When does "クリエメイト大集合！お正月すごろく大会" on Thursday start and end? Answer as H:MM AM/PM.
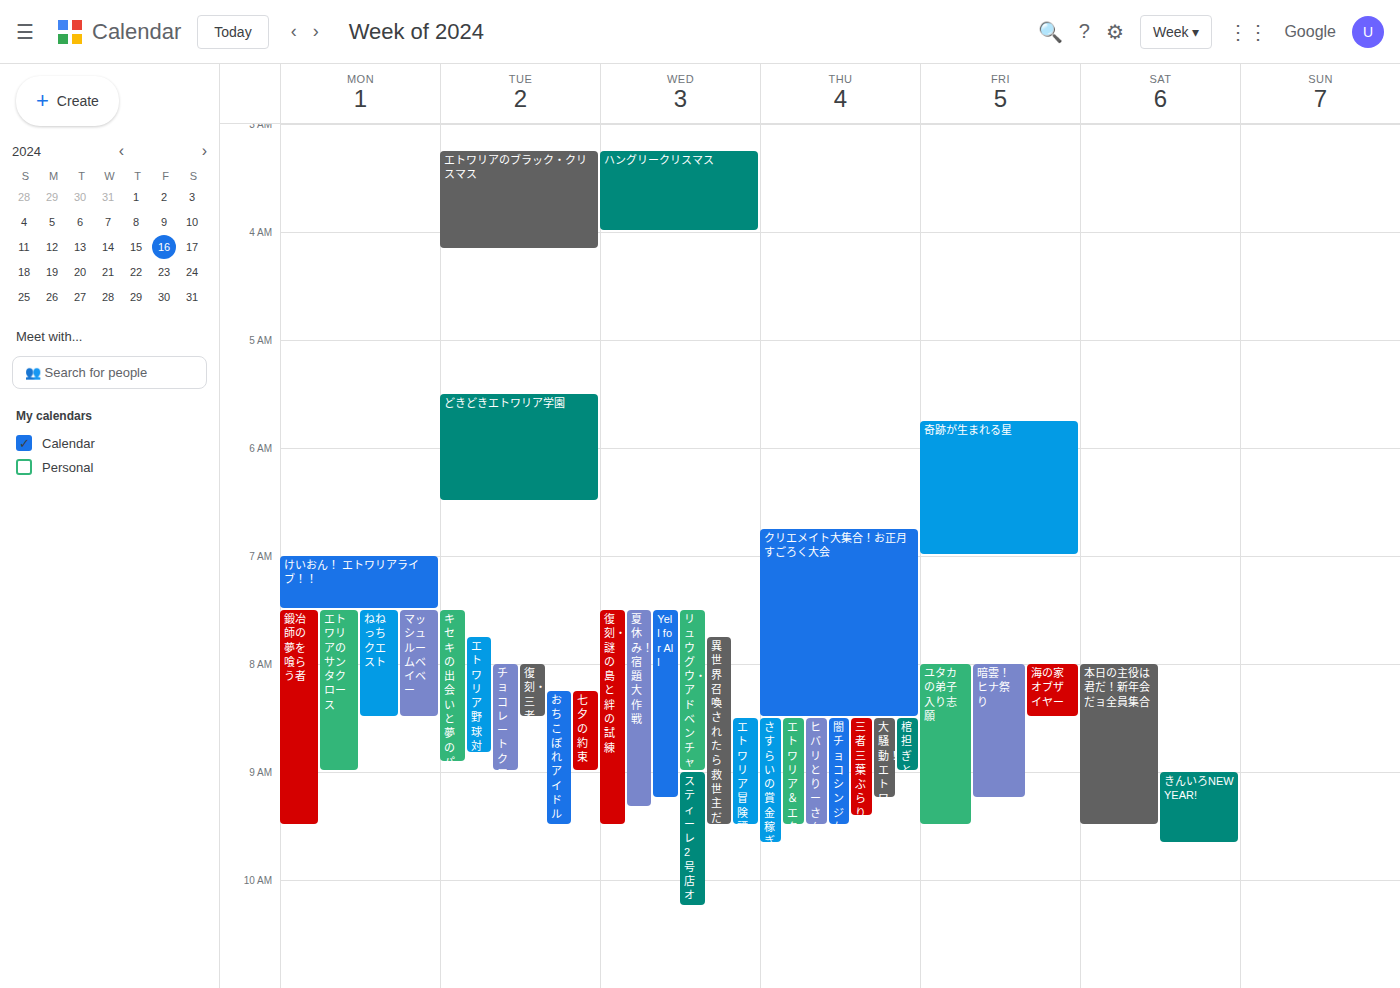
6:45 AM to 8:30 AM